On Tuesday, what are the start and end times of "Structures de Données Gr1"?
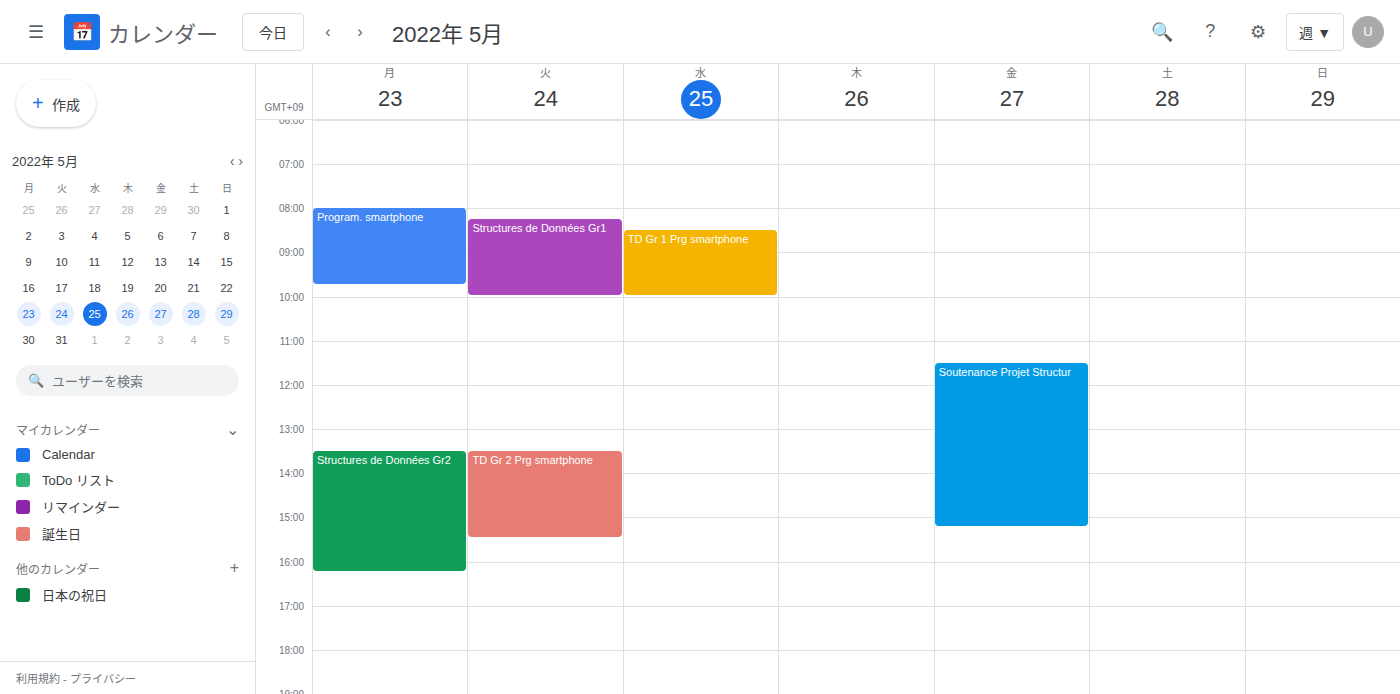
8:15 AM to 10:00 AM